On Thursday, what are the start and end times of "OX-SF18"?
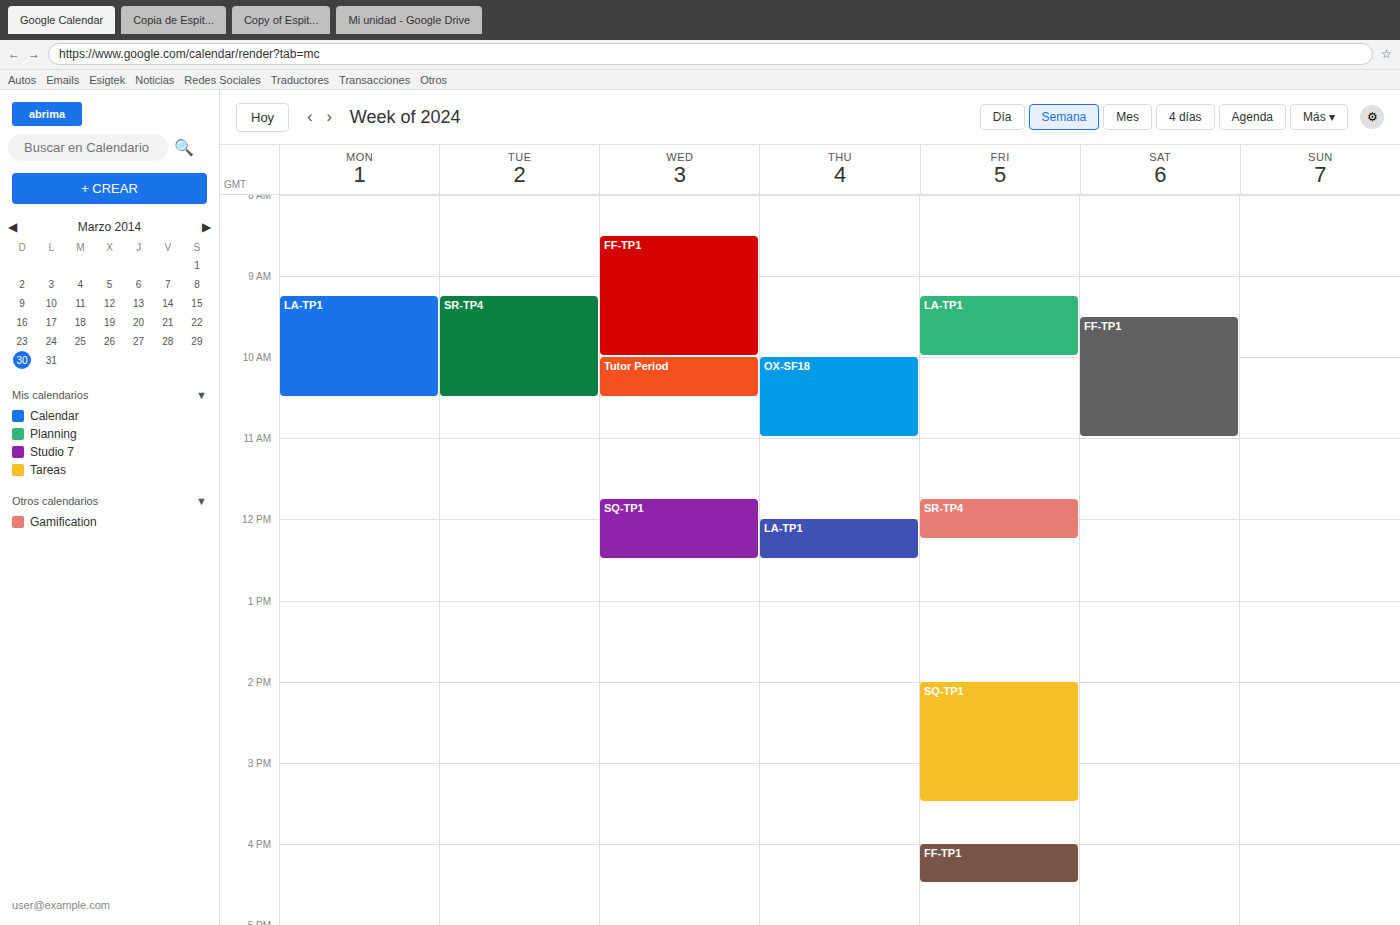
10:00 AM to 11:00 AM